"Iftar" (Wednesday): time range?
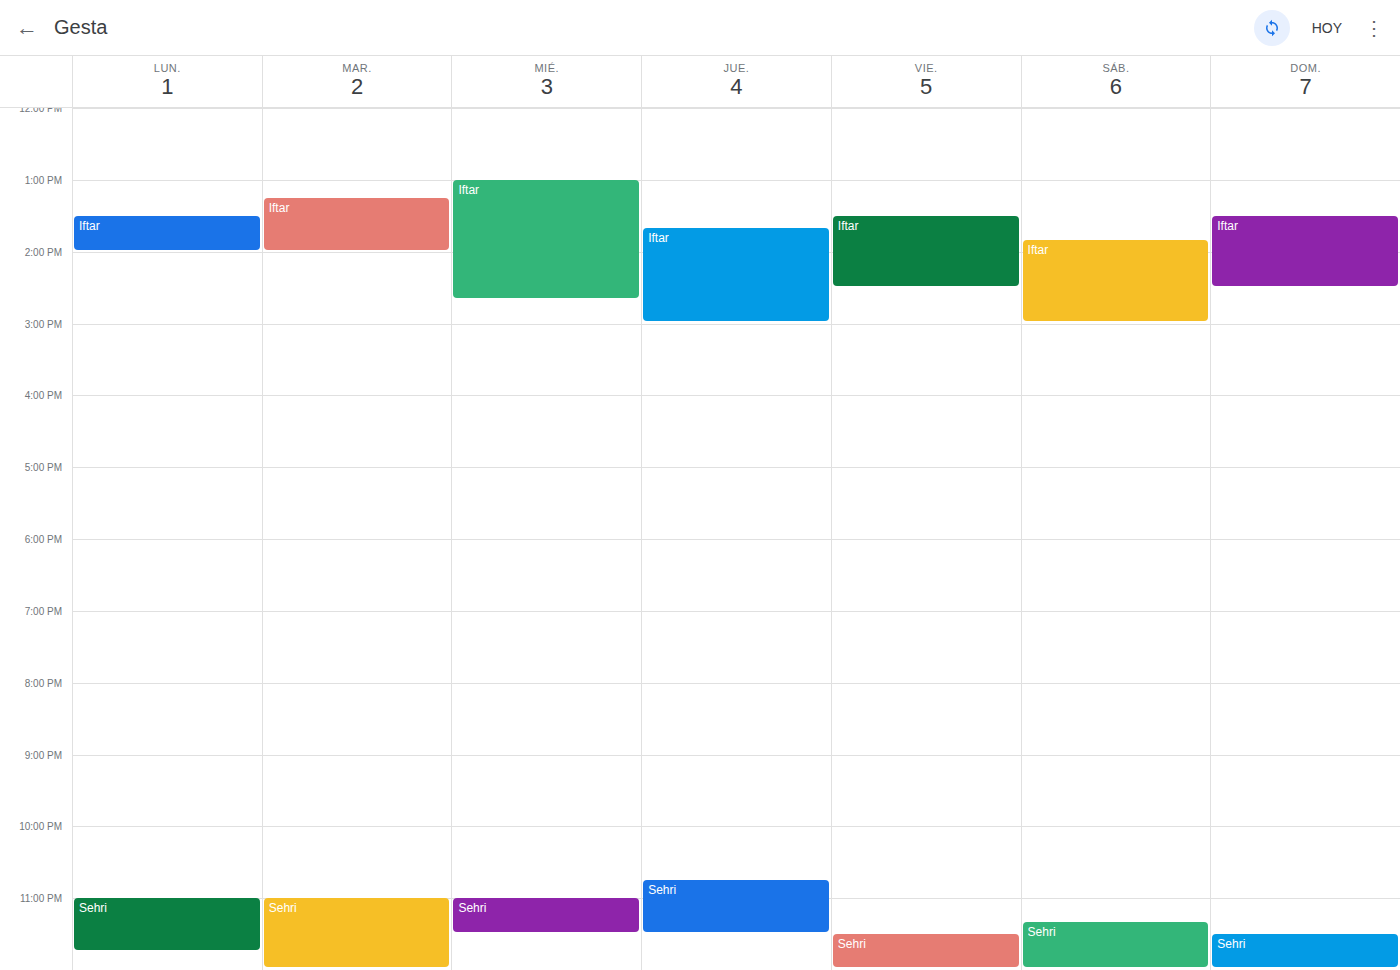
1:00 PM to 2:40 PM